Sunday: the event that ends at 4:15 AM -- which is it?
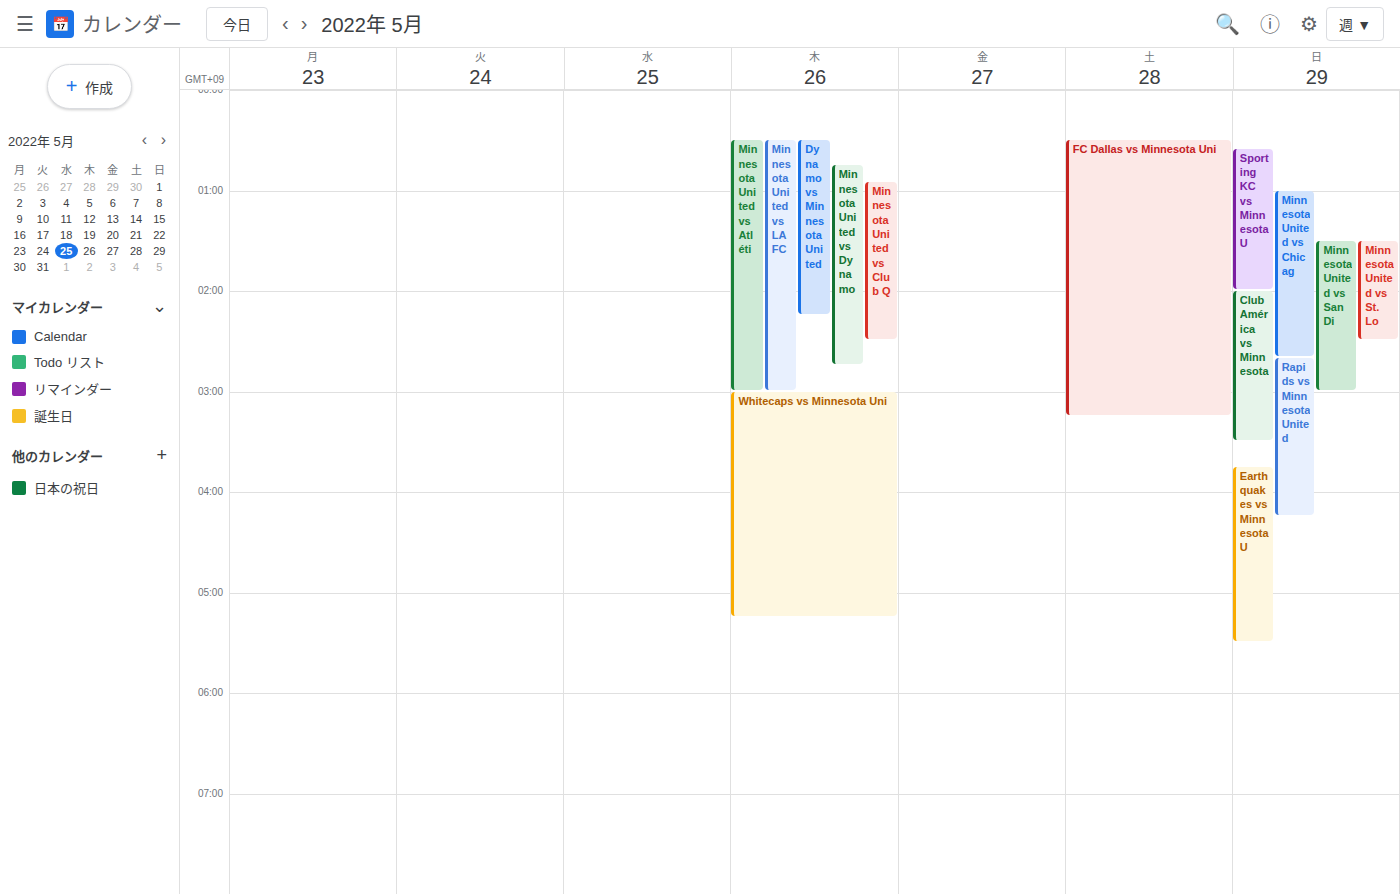
"Rapids vs Minnesota United"